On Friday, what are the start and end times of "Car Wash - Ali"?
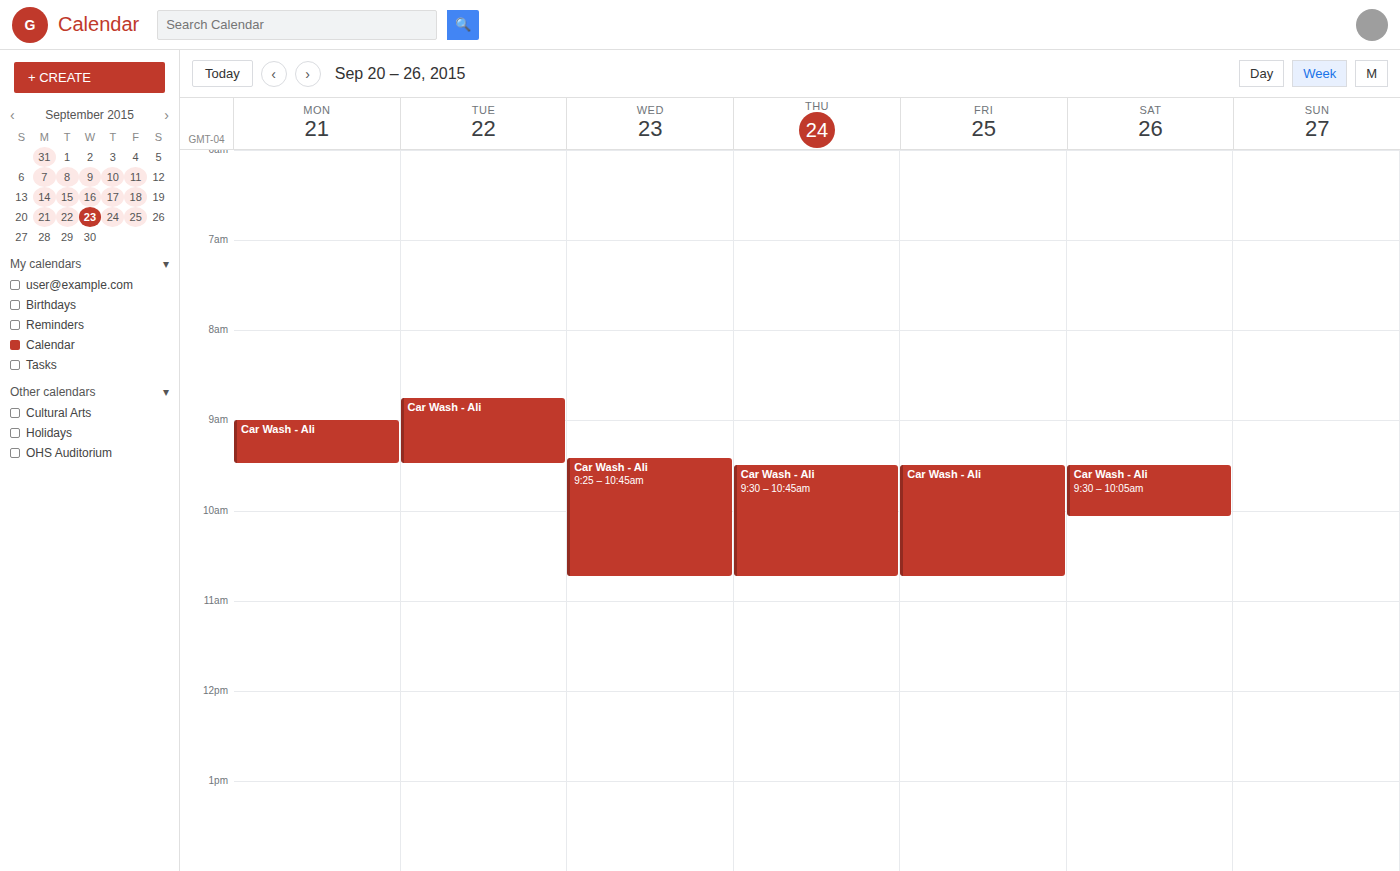
9:30 AM to 10:45 AM